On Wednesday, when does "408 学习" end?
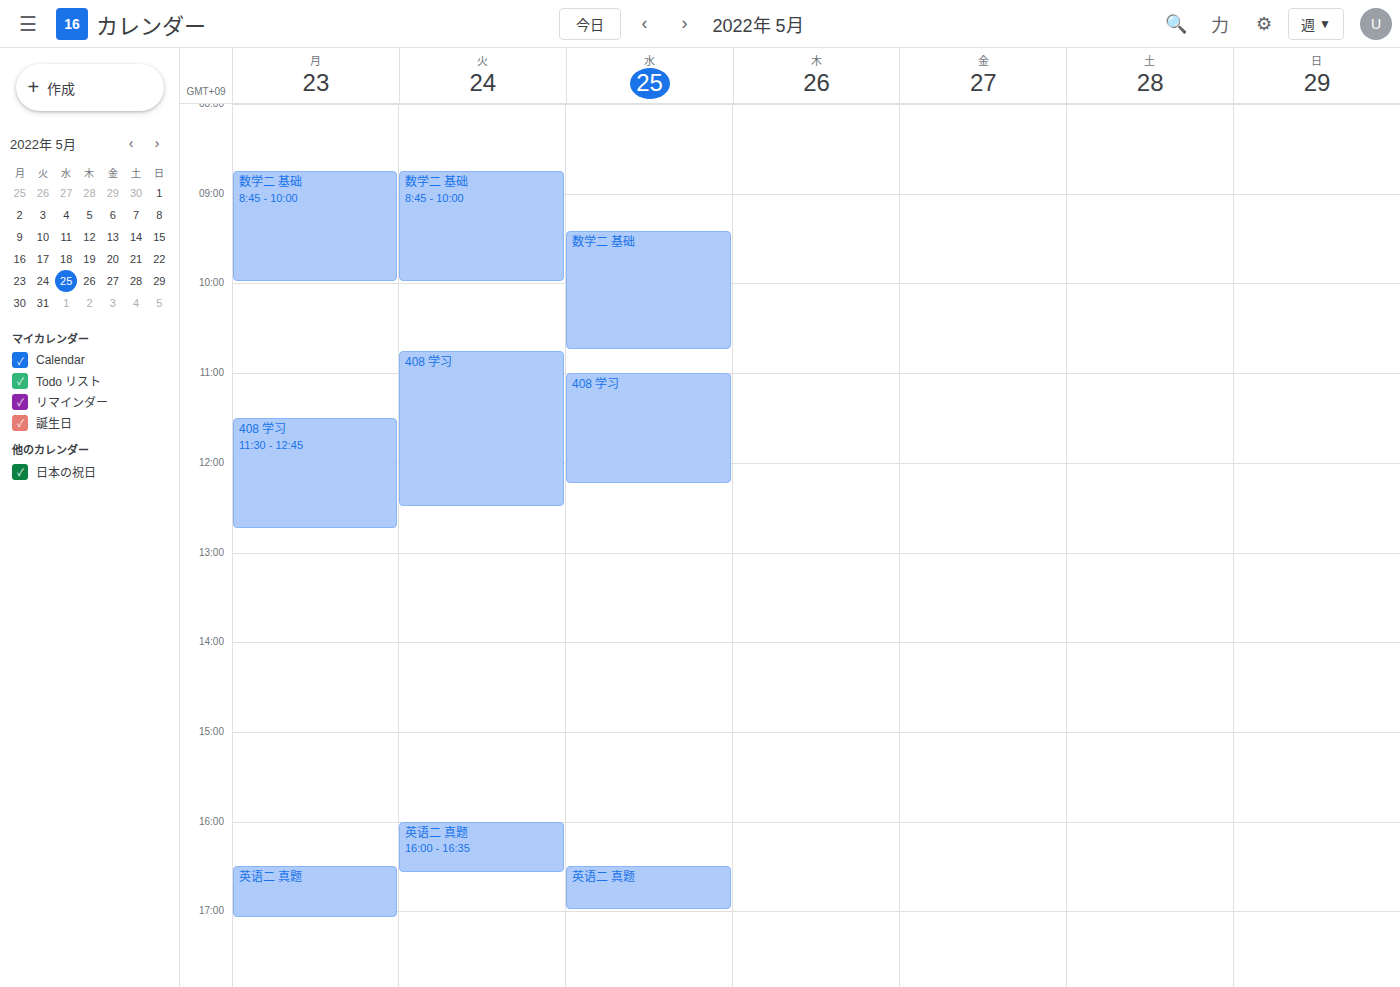
12:15 PM